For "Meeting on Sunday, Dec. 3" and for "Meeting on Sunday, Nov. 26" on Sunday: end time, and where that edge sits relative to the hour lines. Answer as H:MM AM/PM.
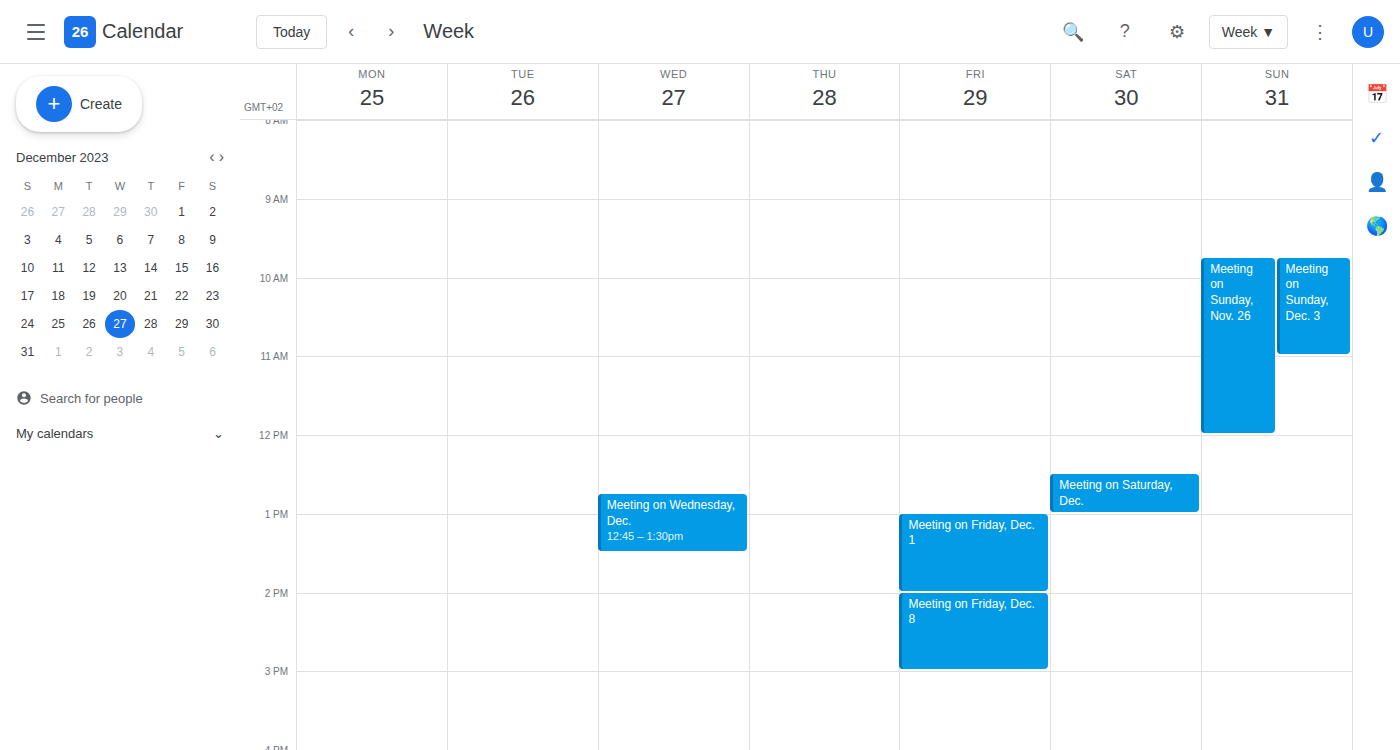
"Meeting on Sunday, Dec. 3": 11:00 AM, exactly on the 11 AM line. "Meeting on Sunday, Nov. 26": 12:00 PM, exactly on the 12 PM line.